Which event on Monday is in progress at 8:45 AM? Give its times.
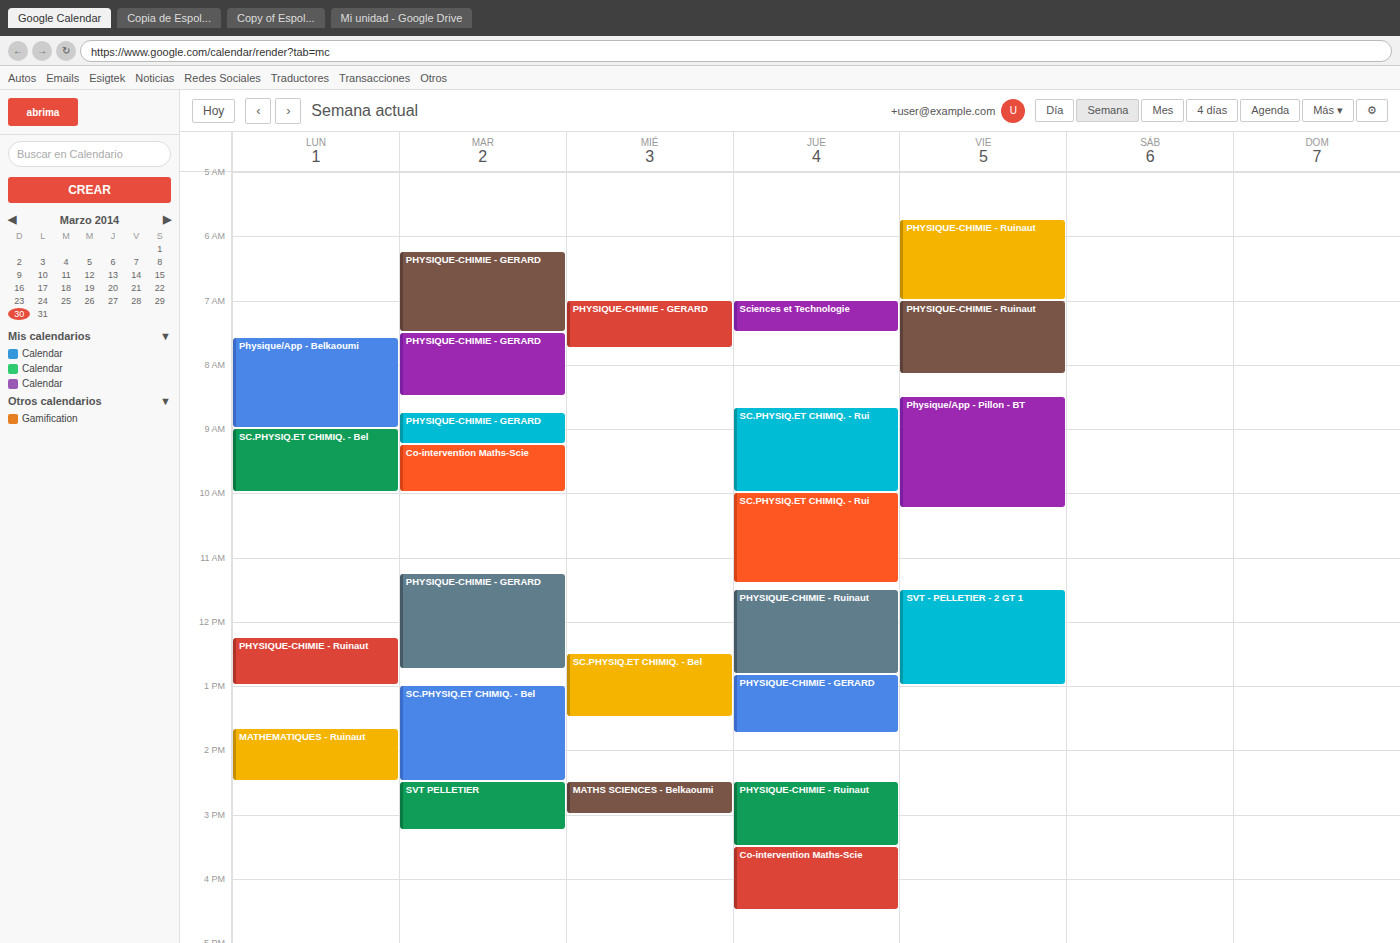
"Physique/App - Belkaoumi", 7:35 AM to 9:00 AM